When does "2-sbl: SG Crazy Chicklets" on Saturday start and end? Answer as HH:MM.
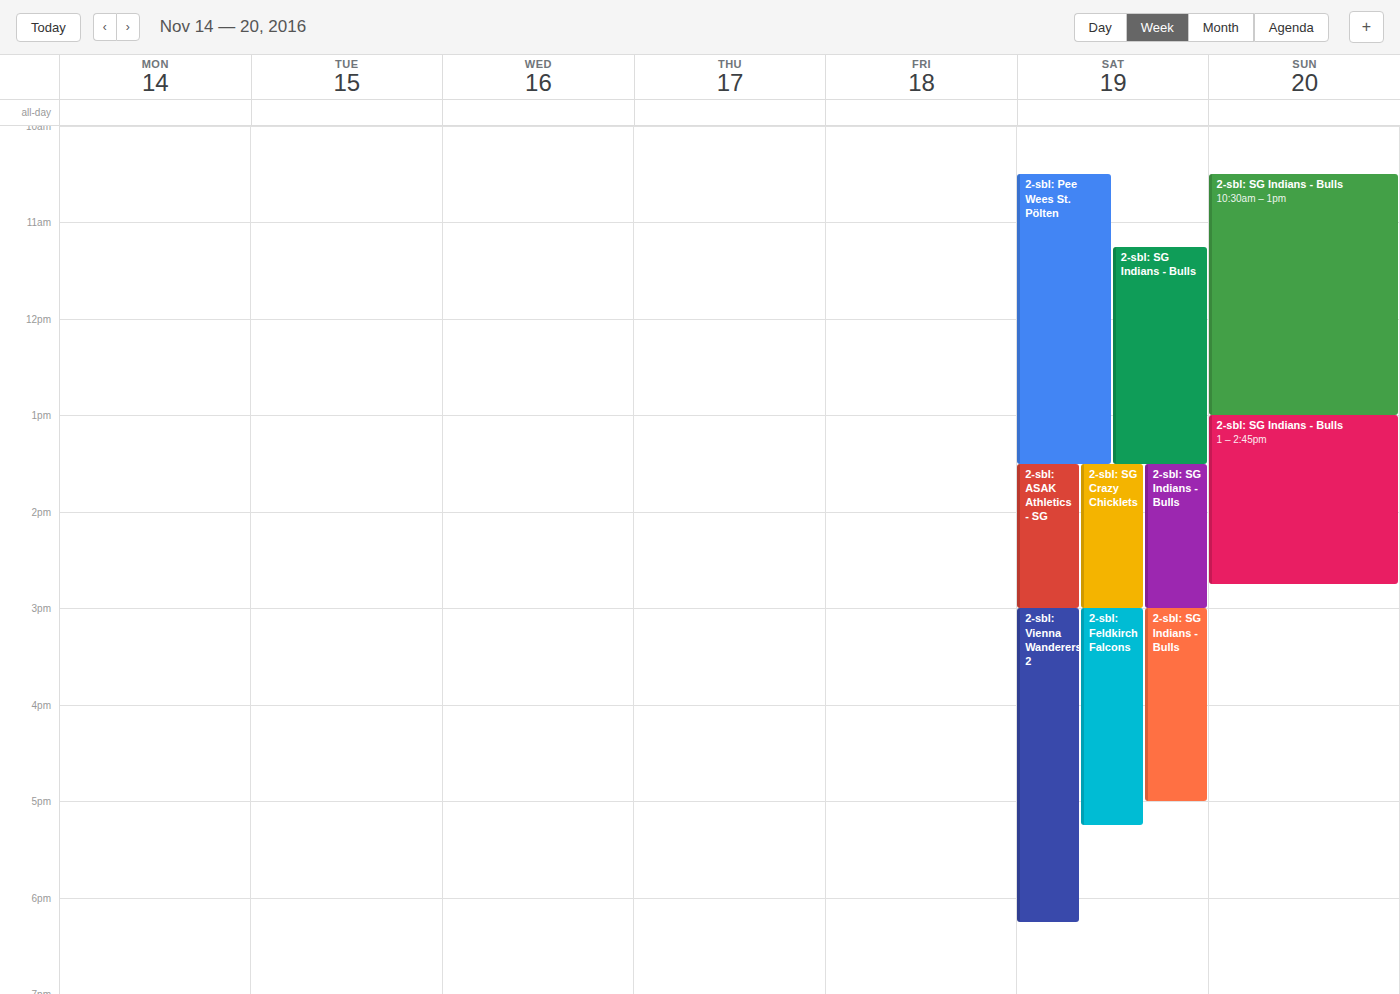
13:30 to 15:00